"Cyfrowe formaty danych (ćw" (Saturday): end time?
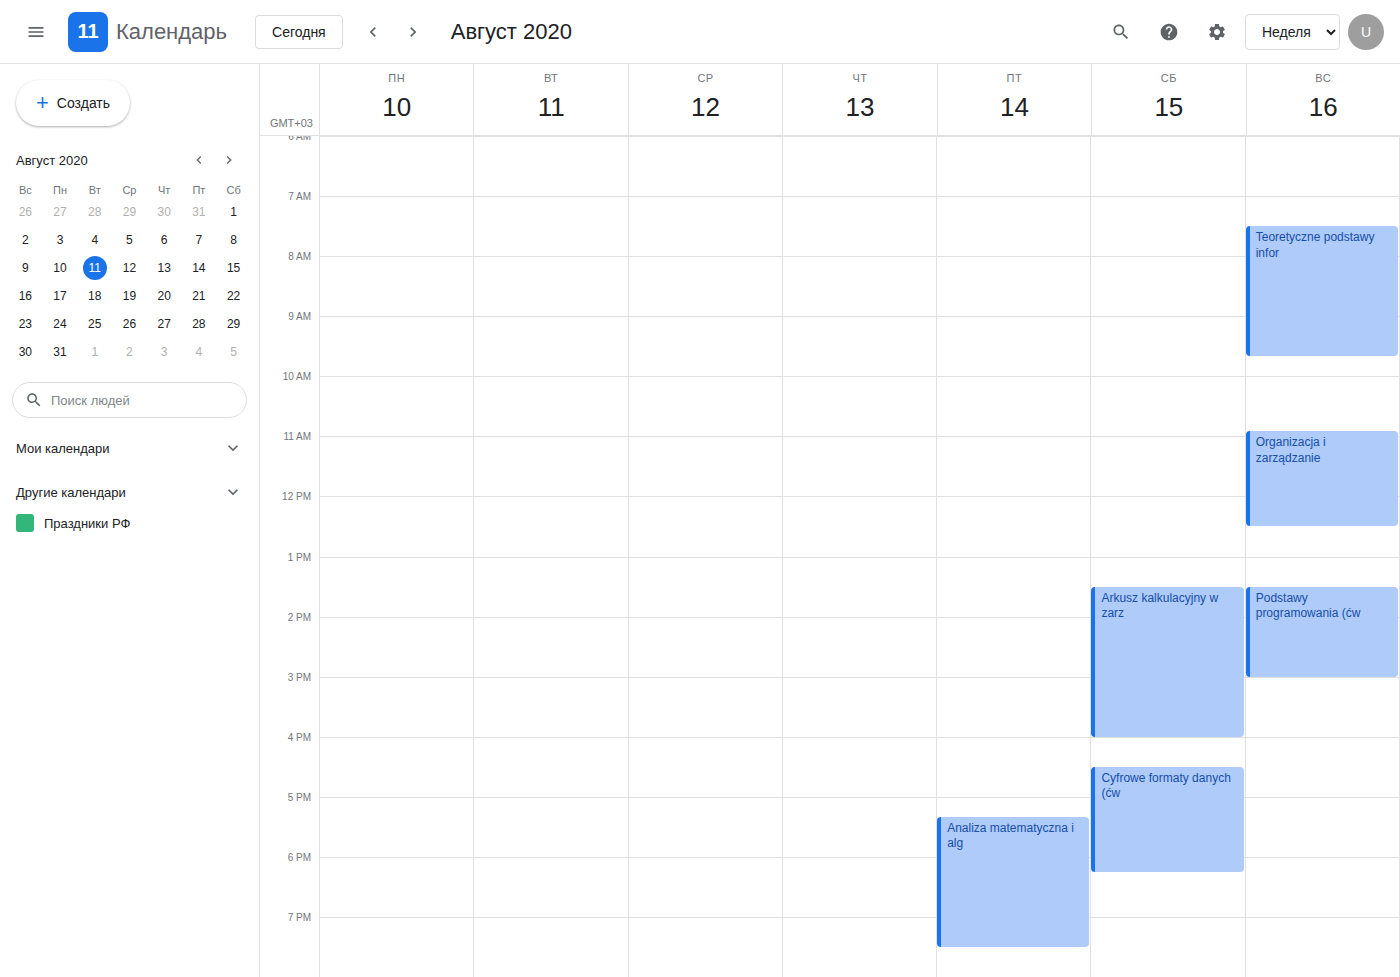
18:15